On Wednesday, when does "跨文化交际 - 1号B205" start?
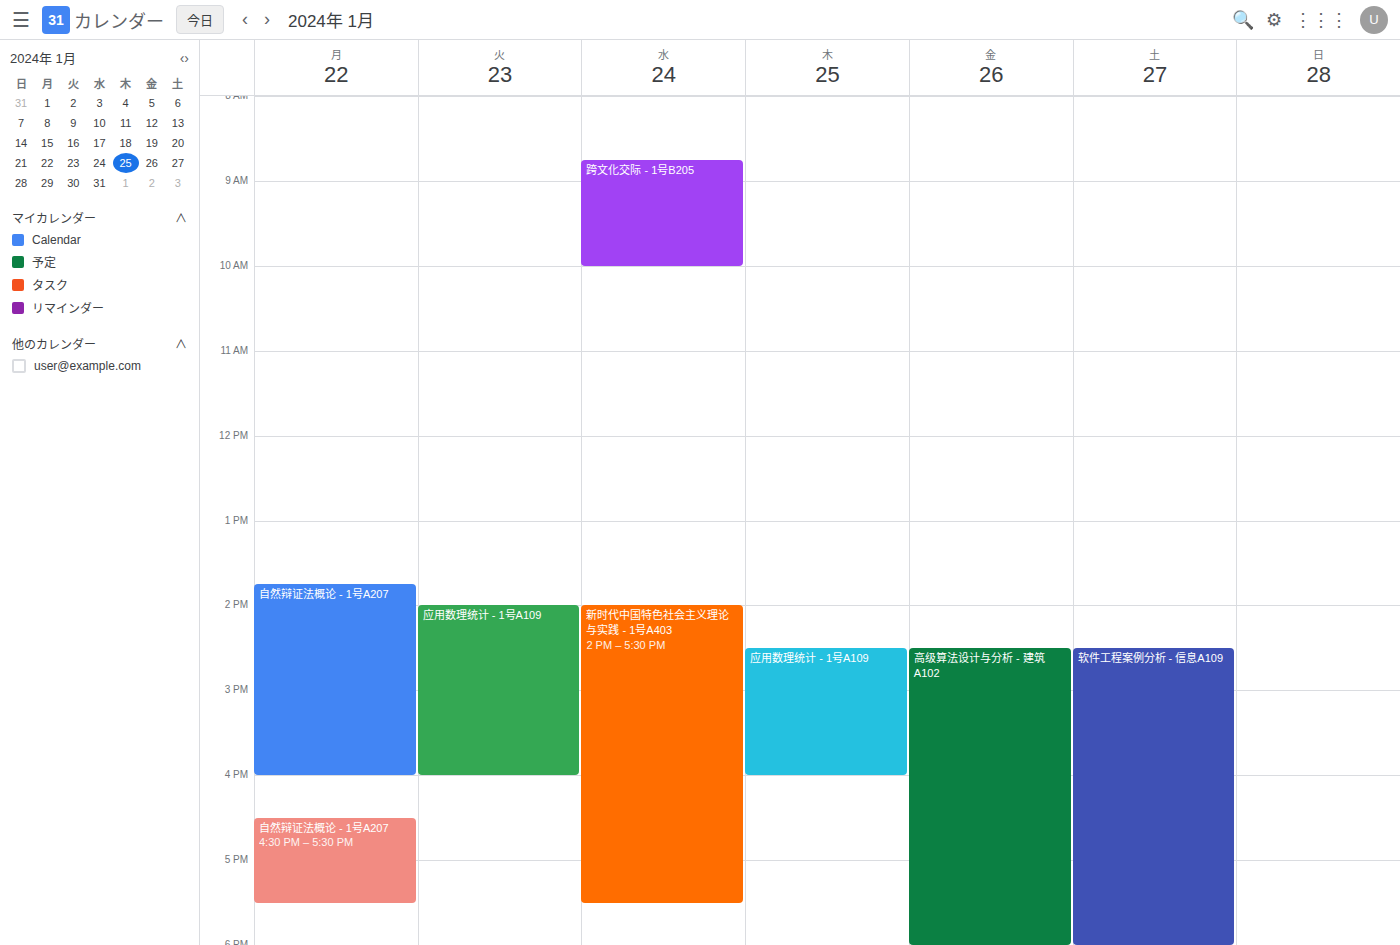
8:45 AM